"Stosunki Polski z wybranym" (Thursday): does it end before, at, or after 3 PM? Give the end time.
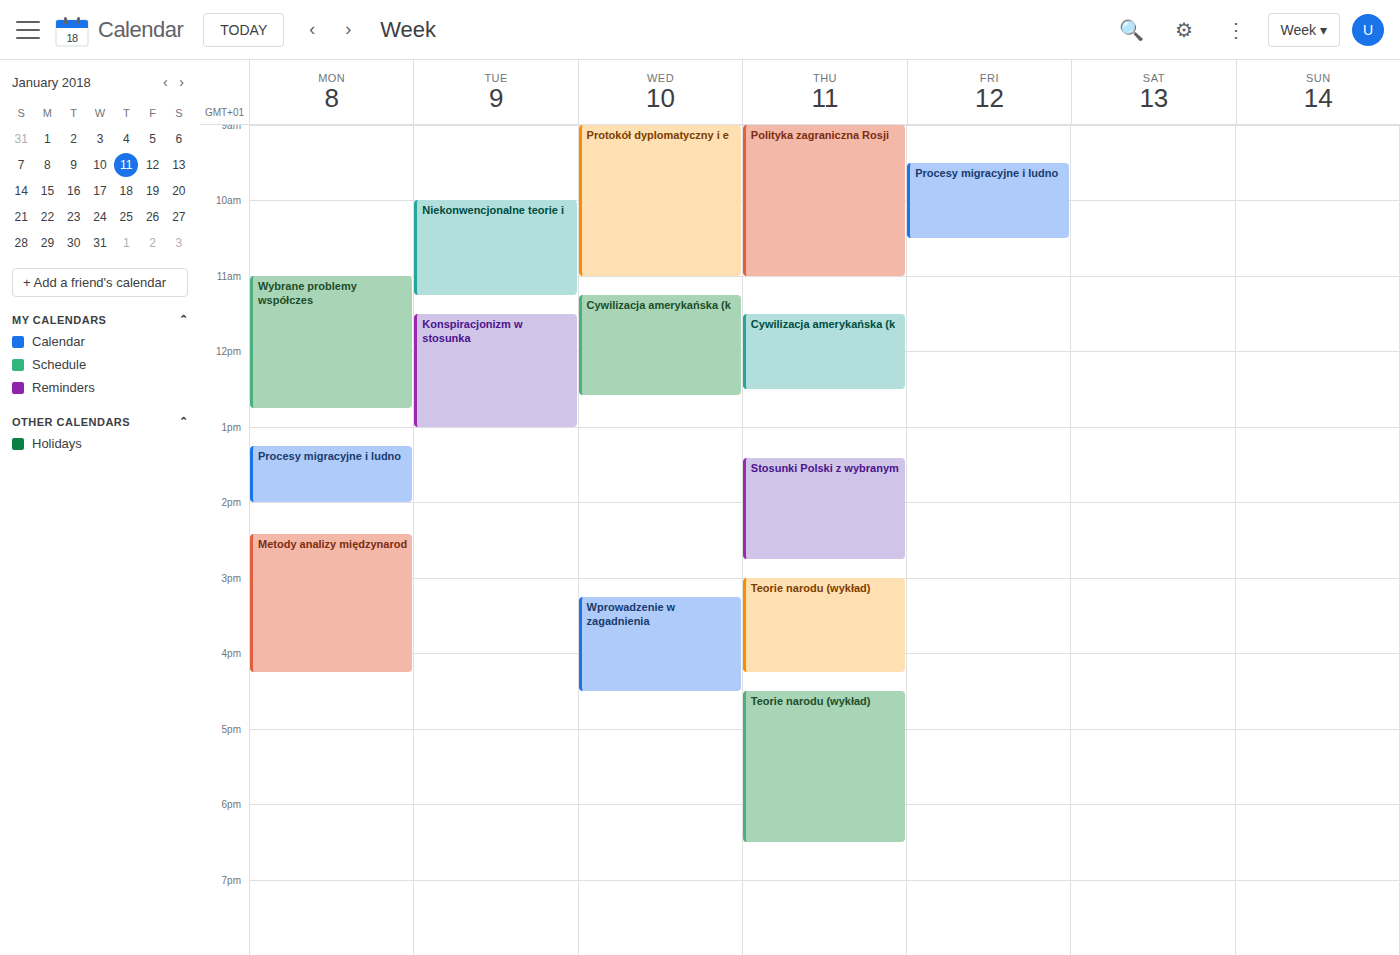
2:45 PM -- before 3 PM, 15 minutes above the 3 PM line.